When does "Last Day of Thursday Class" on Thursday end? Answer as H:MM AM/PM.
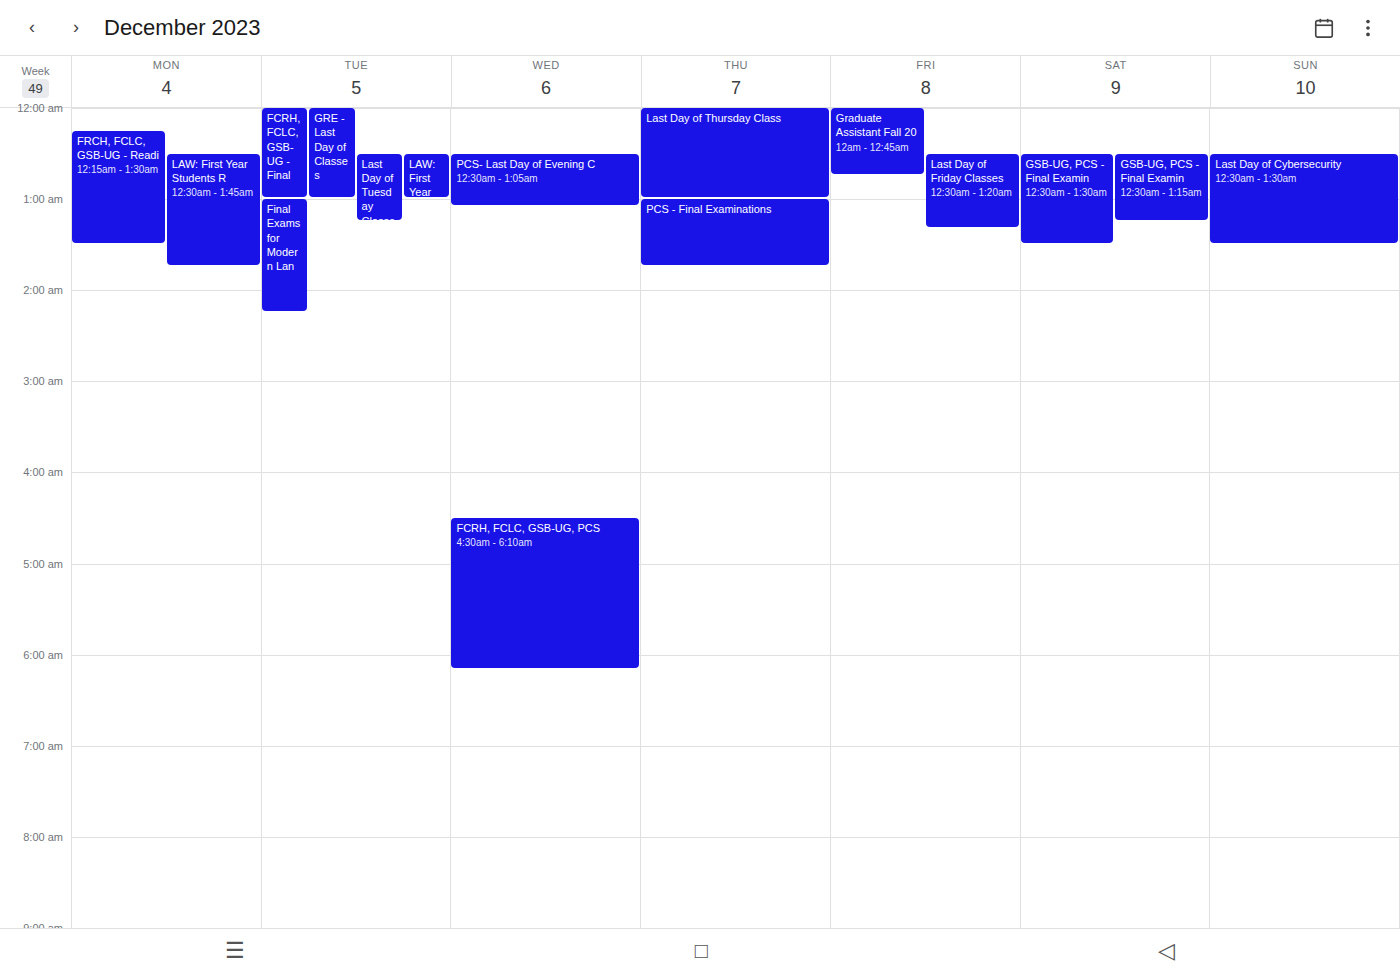
1:00 AM